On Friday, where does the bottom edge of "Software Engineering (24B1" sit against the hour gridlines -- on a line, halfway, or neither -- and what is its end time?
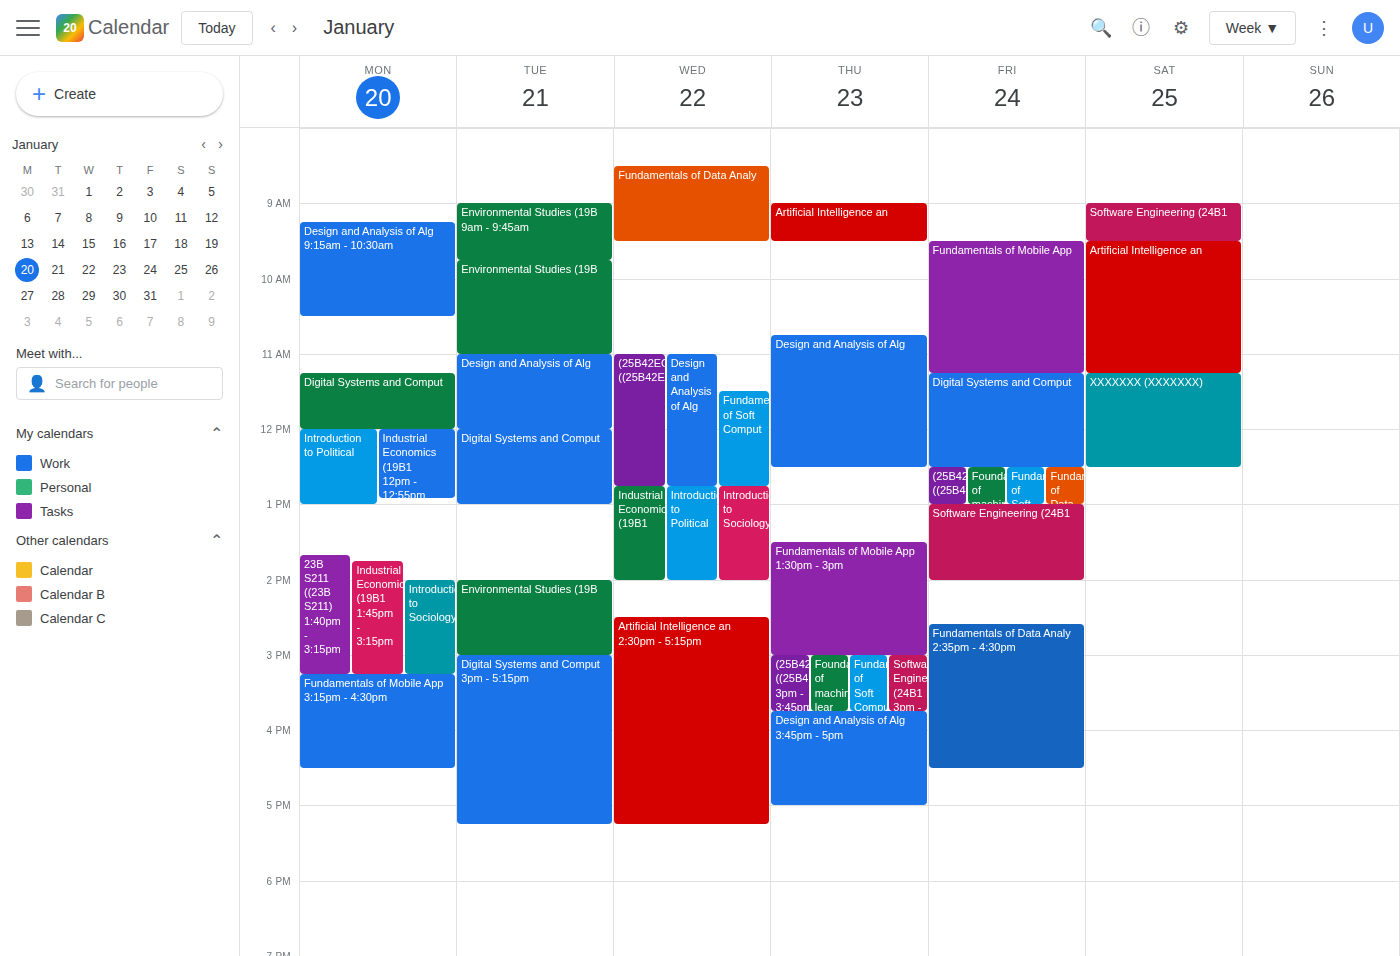
14:00 -- exactly on the 14:00 line.